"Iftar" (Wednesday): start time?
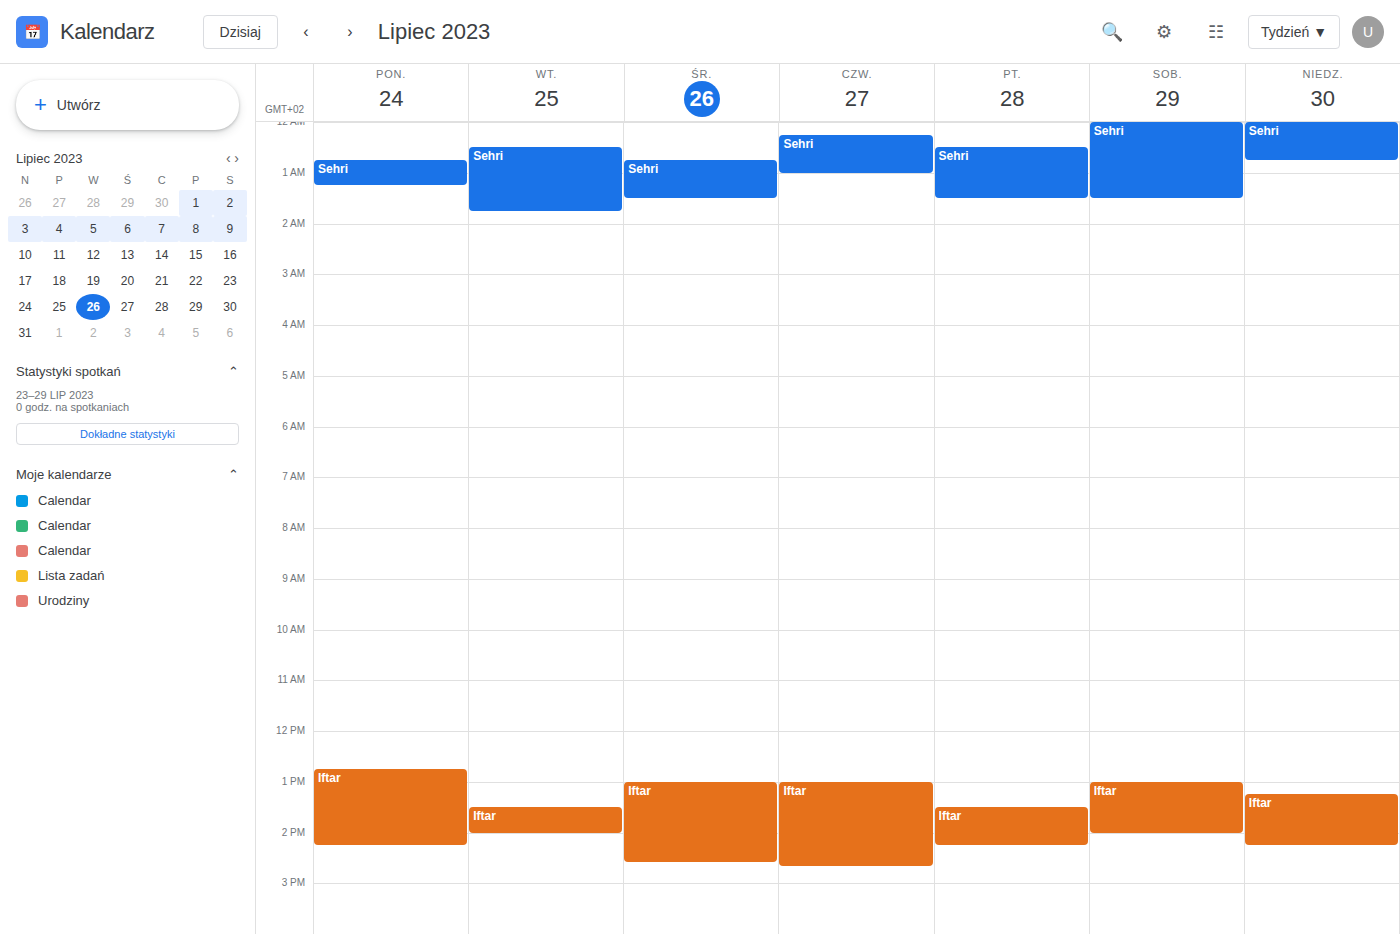
1:00 PM